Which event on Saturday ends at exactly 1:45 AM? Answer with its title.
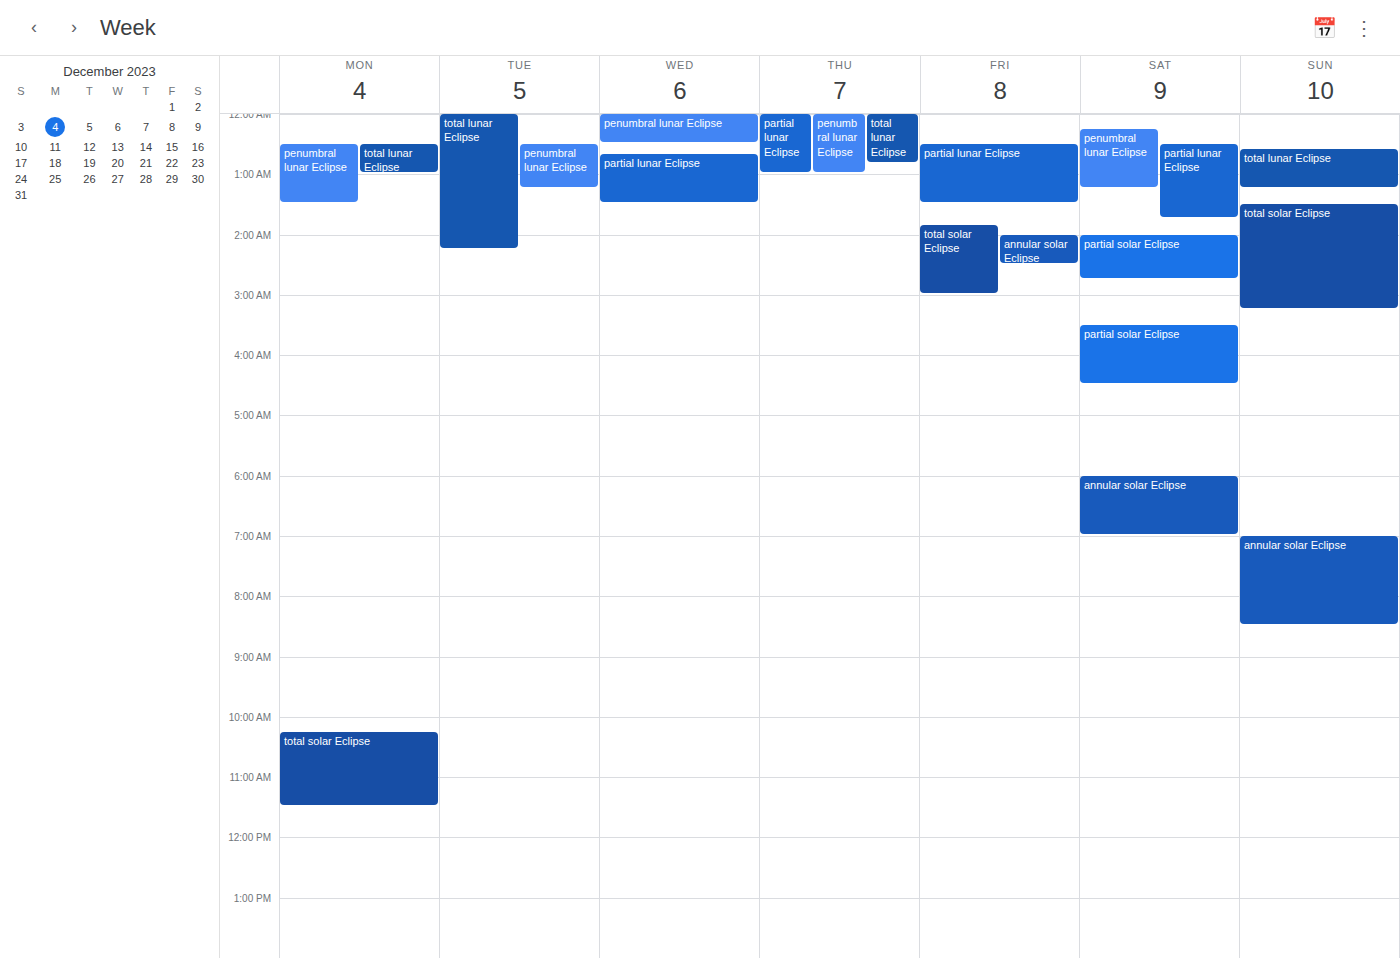
"partial lunar Eclipse"